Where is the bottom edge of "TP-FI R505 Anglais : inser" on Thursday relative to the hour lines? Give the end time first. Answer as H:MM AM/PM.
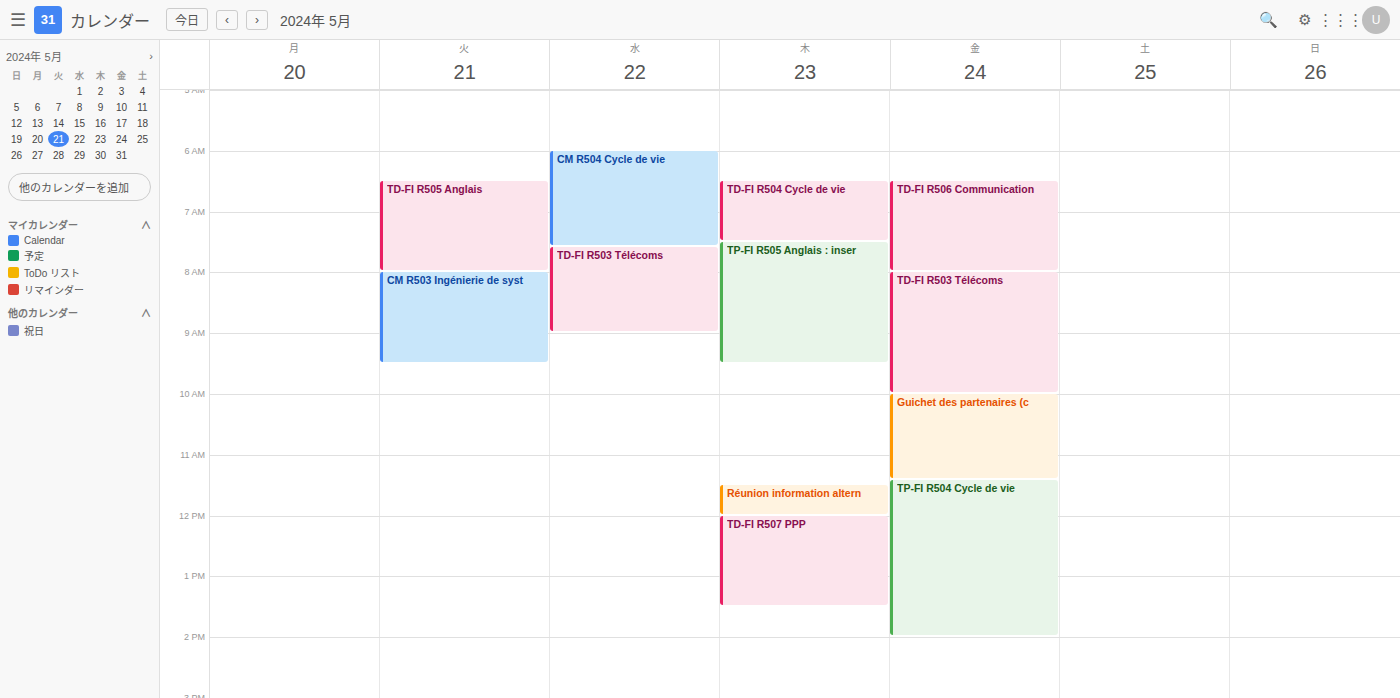
9:30 AM -- halfway between the 9 AM and 10 AM lines.